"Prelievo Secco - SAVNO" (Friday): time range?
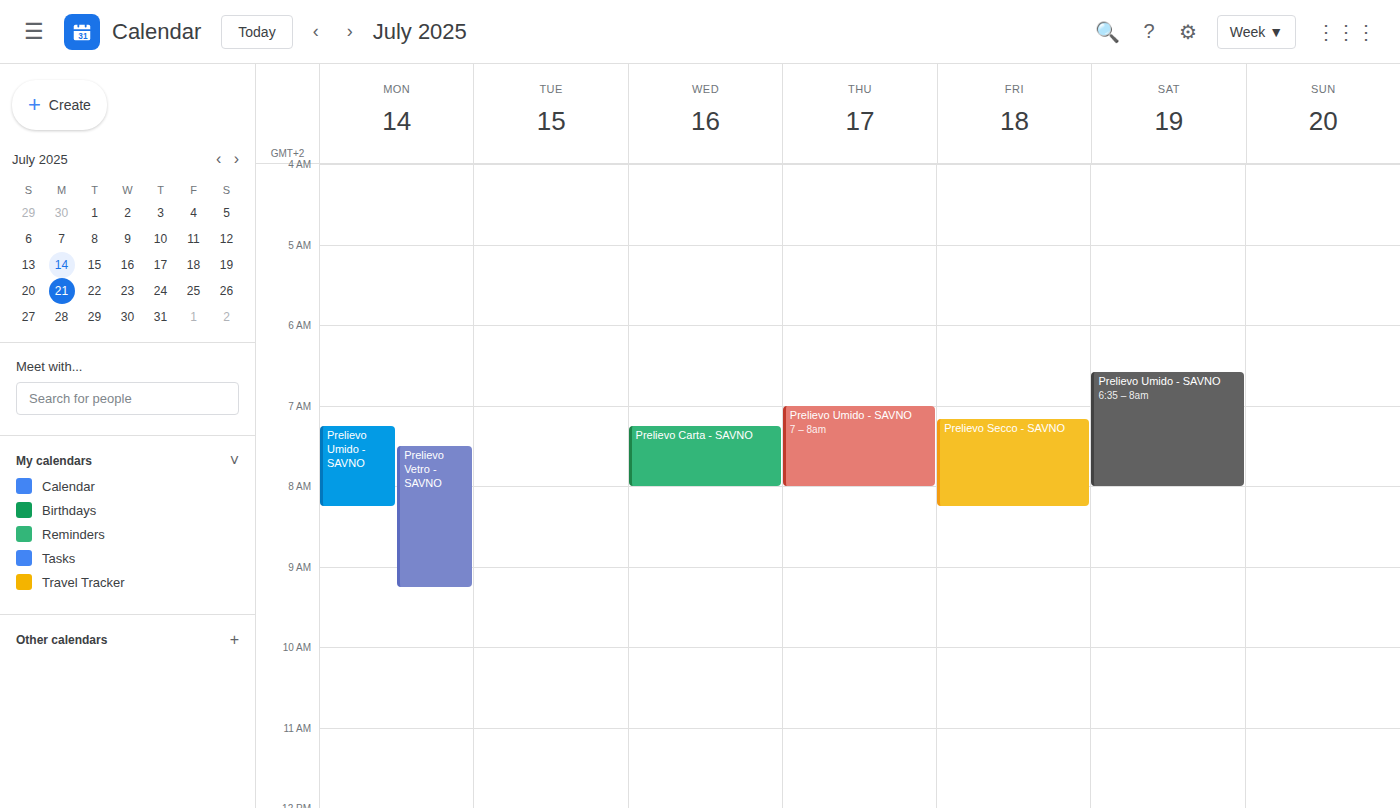
07:10 to 08:15